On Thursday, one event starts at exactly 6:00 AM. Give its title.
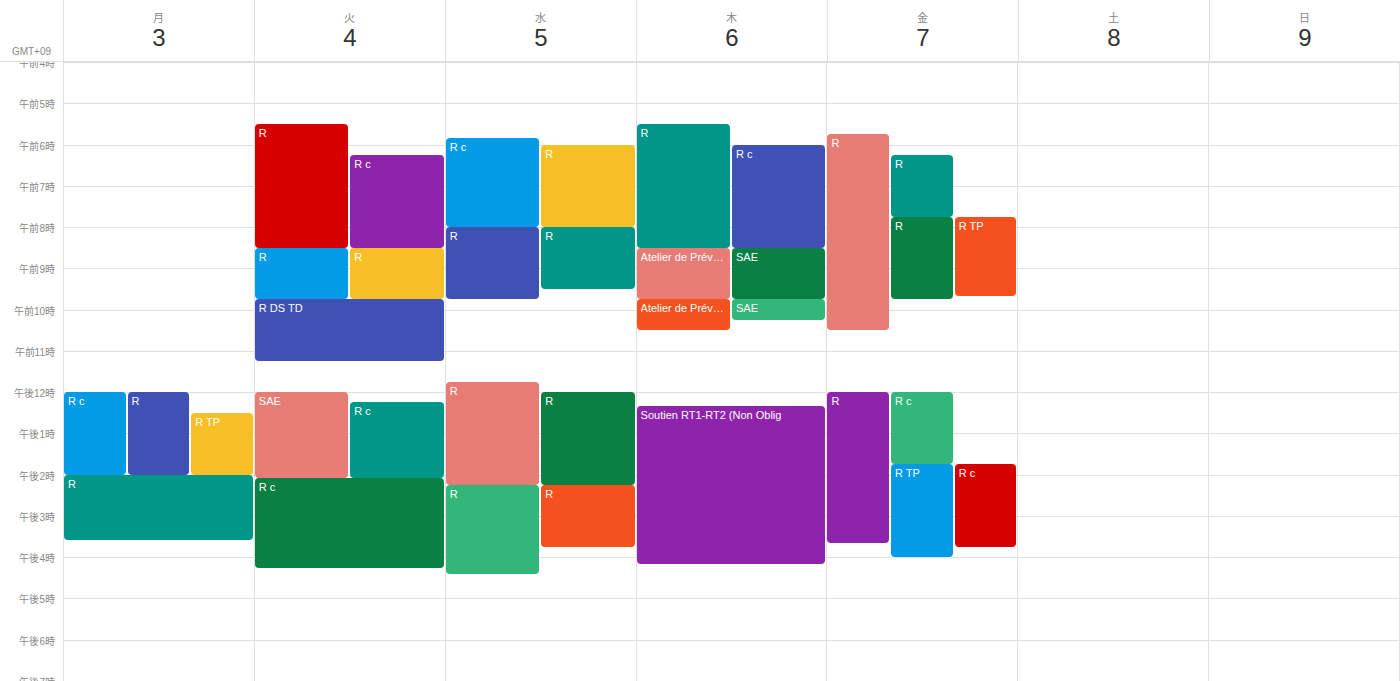
"R c"